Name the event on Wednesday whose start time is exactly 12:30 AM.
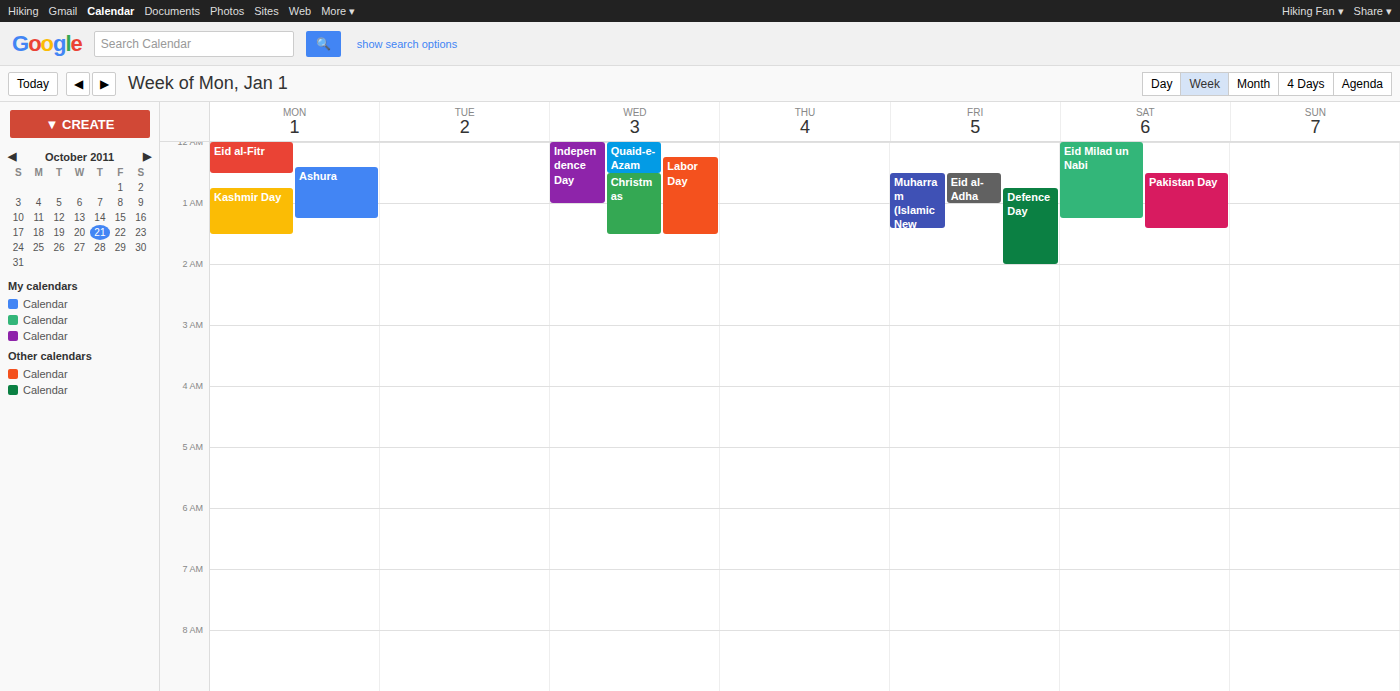
"Christmas"